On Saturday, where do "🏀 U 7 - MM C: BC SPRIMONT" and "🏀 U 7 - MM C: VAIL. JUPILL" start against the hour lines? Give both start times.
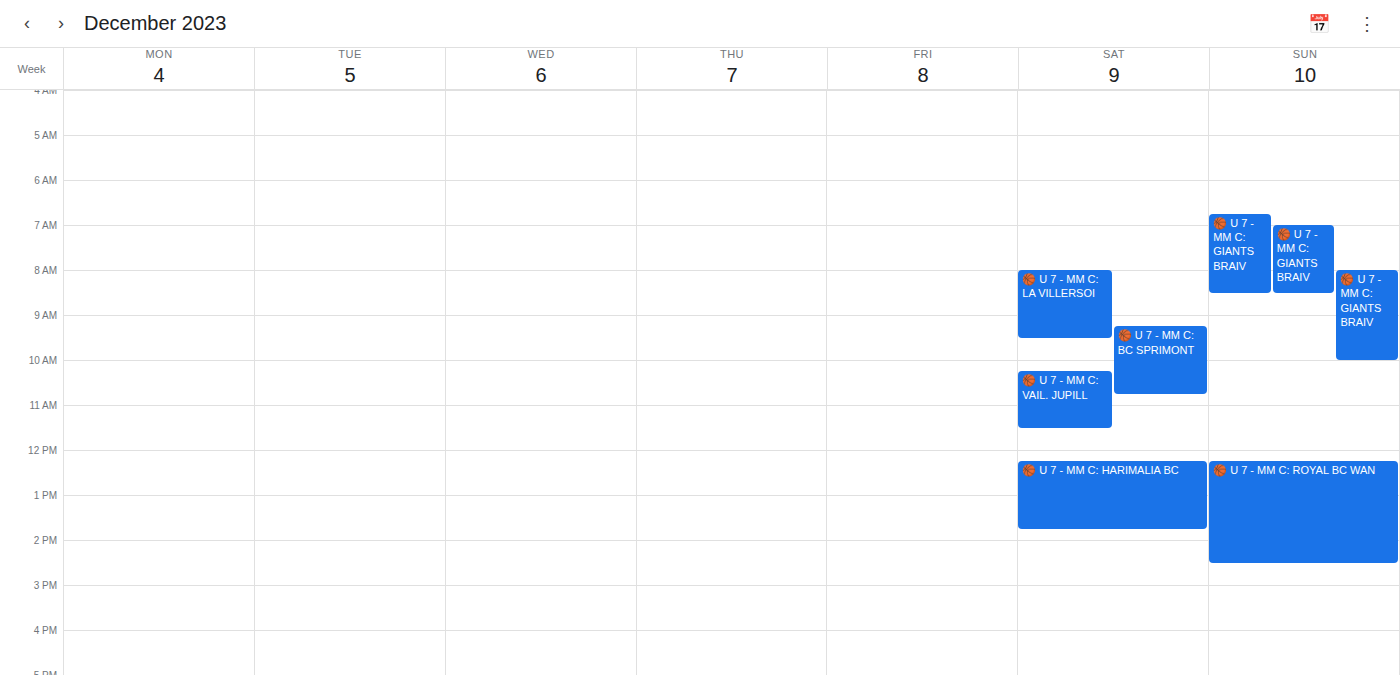
"🏀 U 7 - MM C: BC SPRIMONT": 9:15 AM, neither: a quarter of the way from the 9 AM line to the 10 AM line. "🏀 U 7 - MM C: VAIL. JUPILL": 10:15 AM, neither: a quarter of the way from the 10 AM line to the 11 AM line.